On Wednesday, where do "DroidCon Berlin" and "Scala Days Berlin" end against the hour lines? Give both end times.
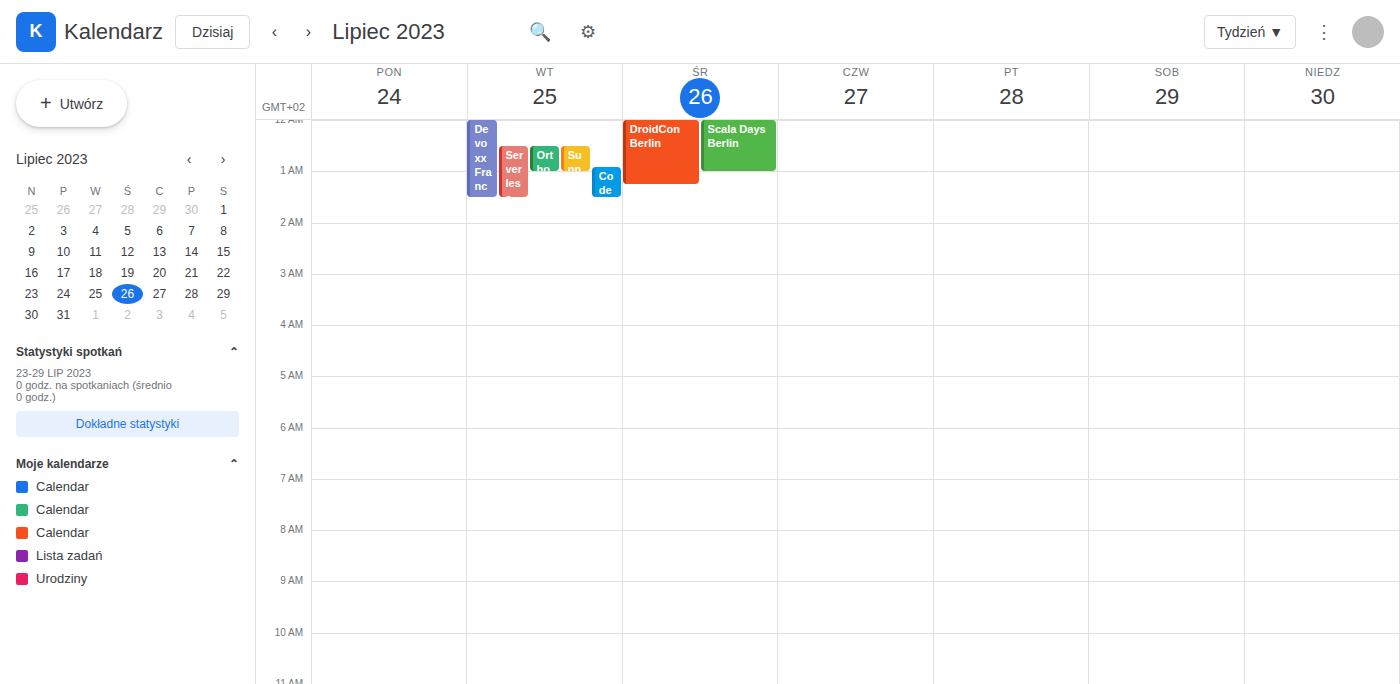
"DroidCon Berlin": 1:15 AM, neither: a quarter of the way from the 1 AM line to the 2 AM line. "Scala Days Berlin": 1:00 AM, exactly on the 1 AM line.